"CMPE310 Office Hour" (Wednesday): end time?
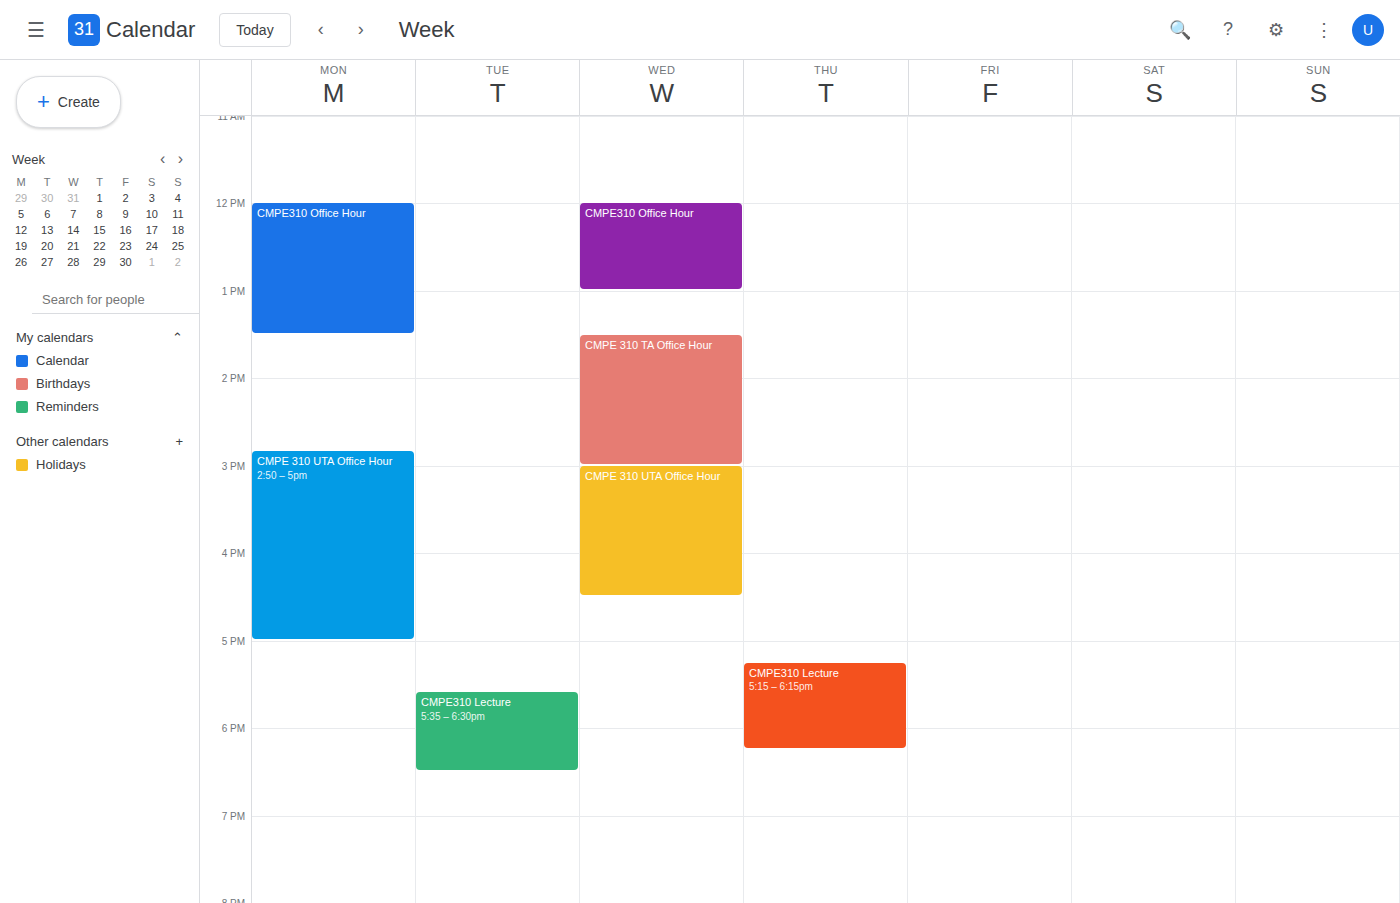
1:00 PM